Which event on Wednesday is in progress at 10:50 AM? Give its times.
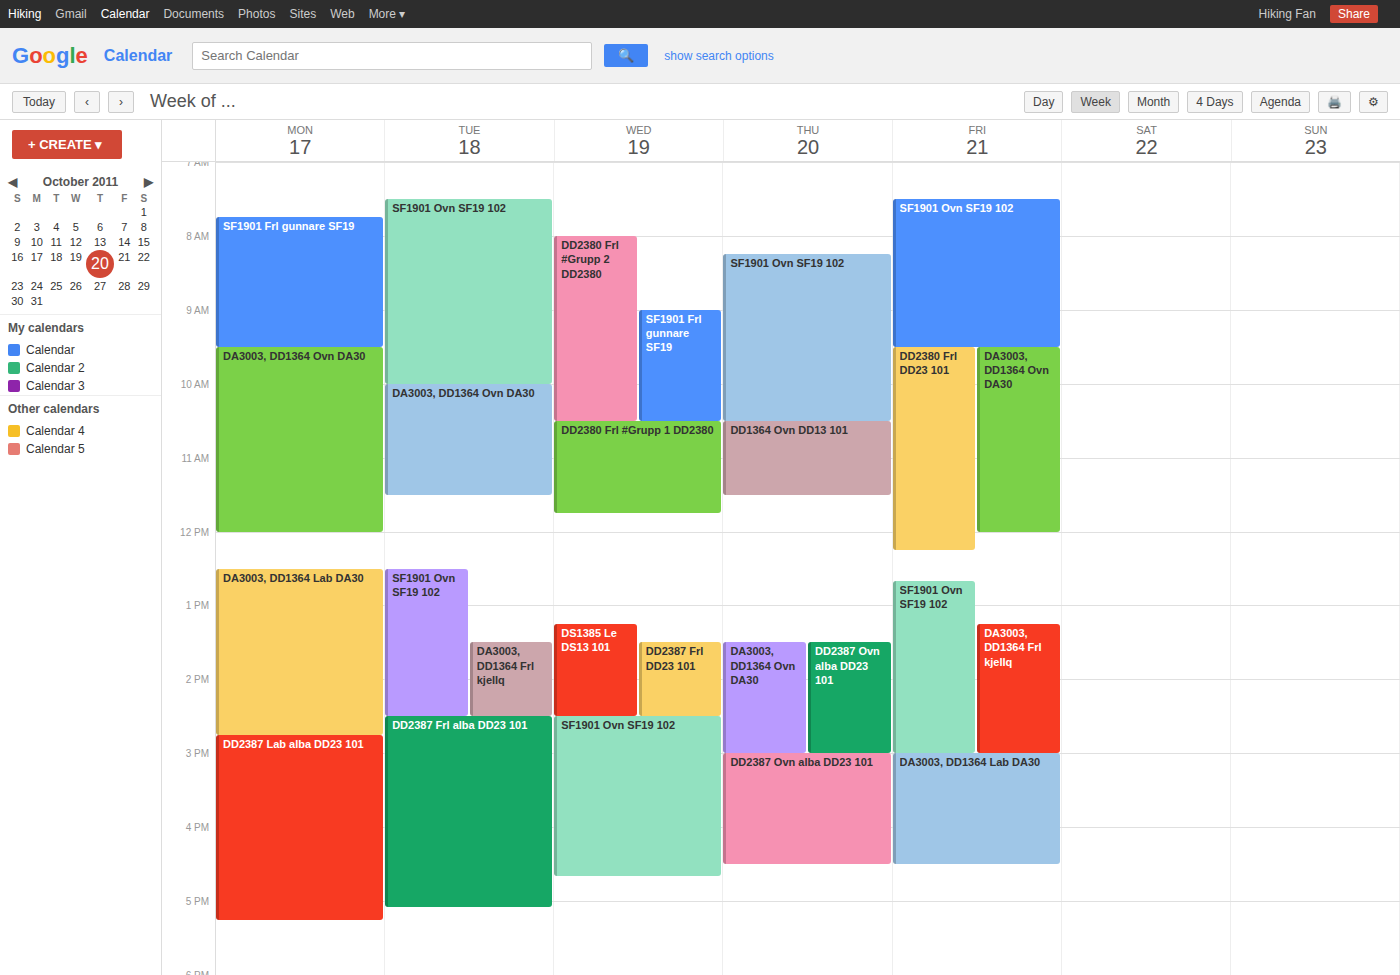
"DD2380 Frl #Grupp 1 DD2380", 10:30 AM to 11:45 AM